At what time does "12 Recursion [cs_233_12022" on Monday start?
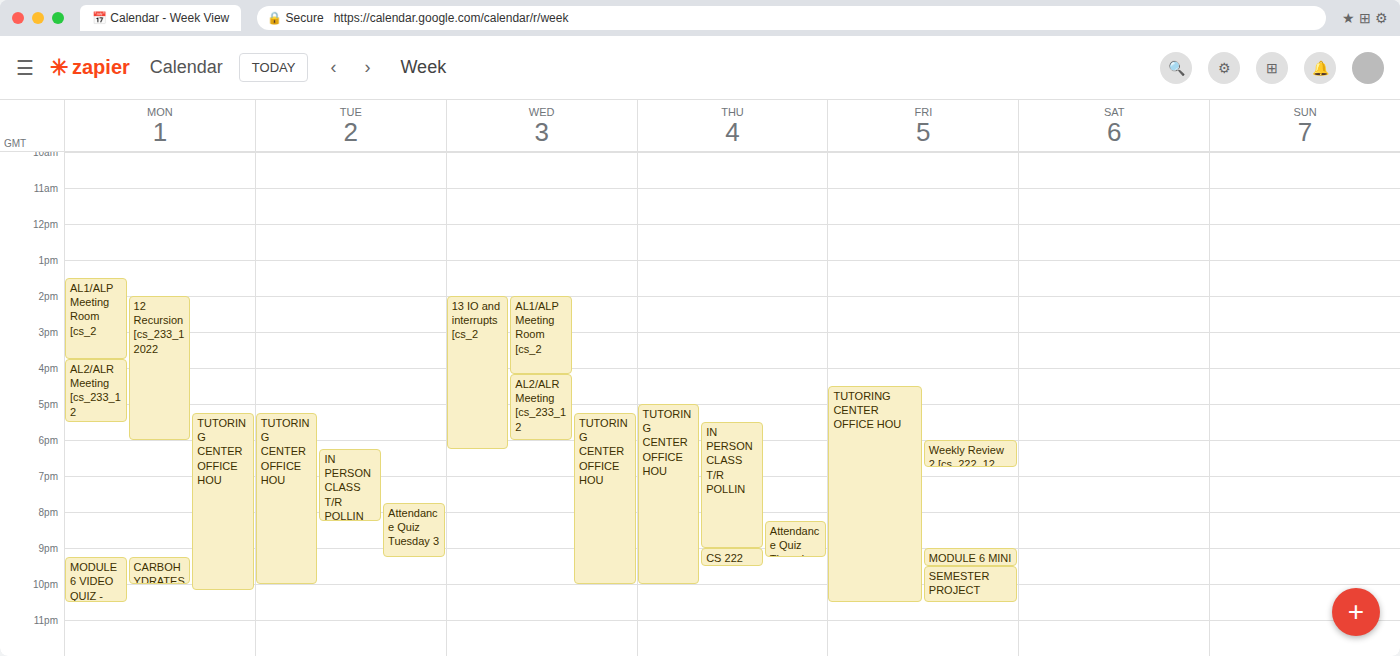
2:00 PM